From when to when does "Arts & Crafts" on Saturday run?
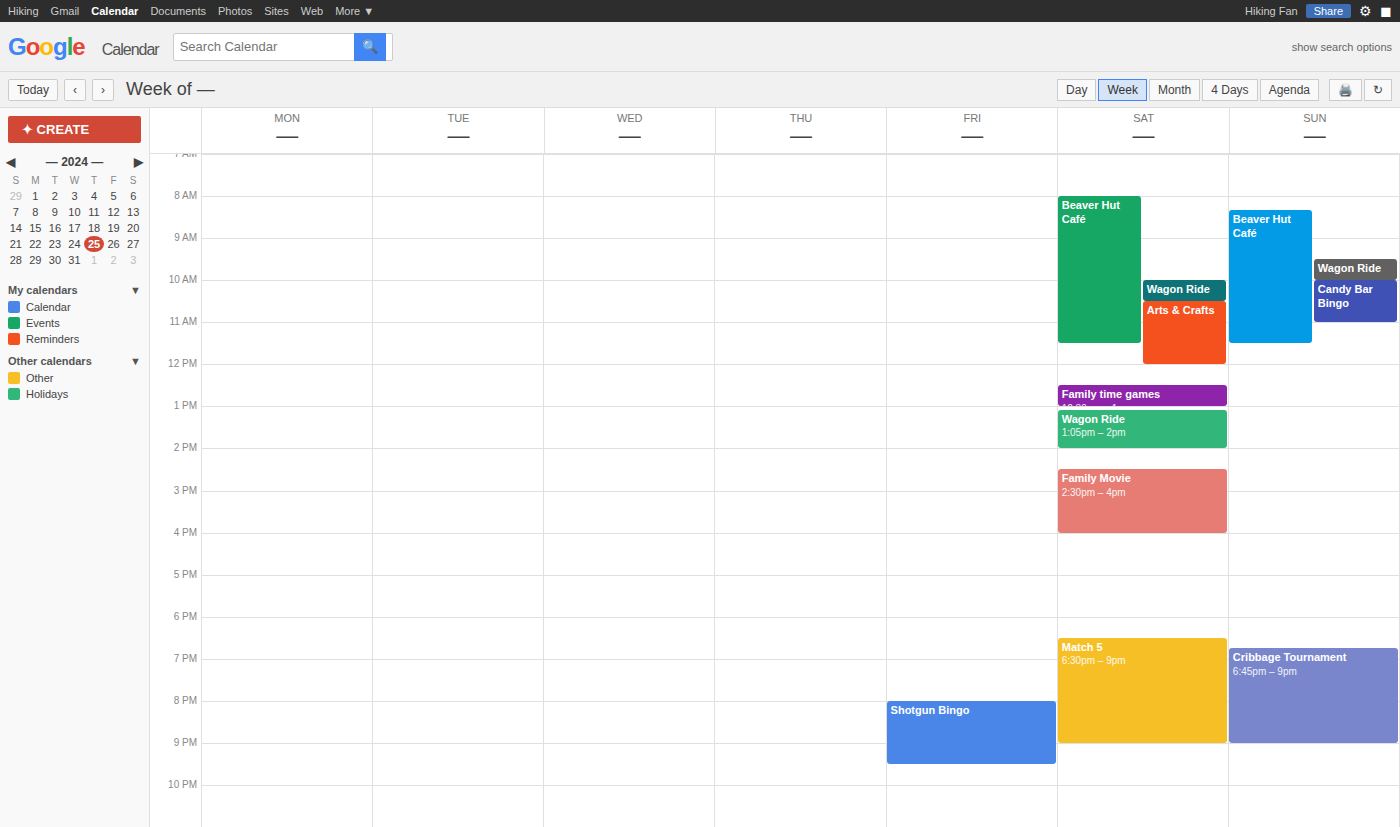
10:30 AM to 12:00 PM